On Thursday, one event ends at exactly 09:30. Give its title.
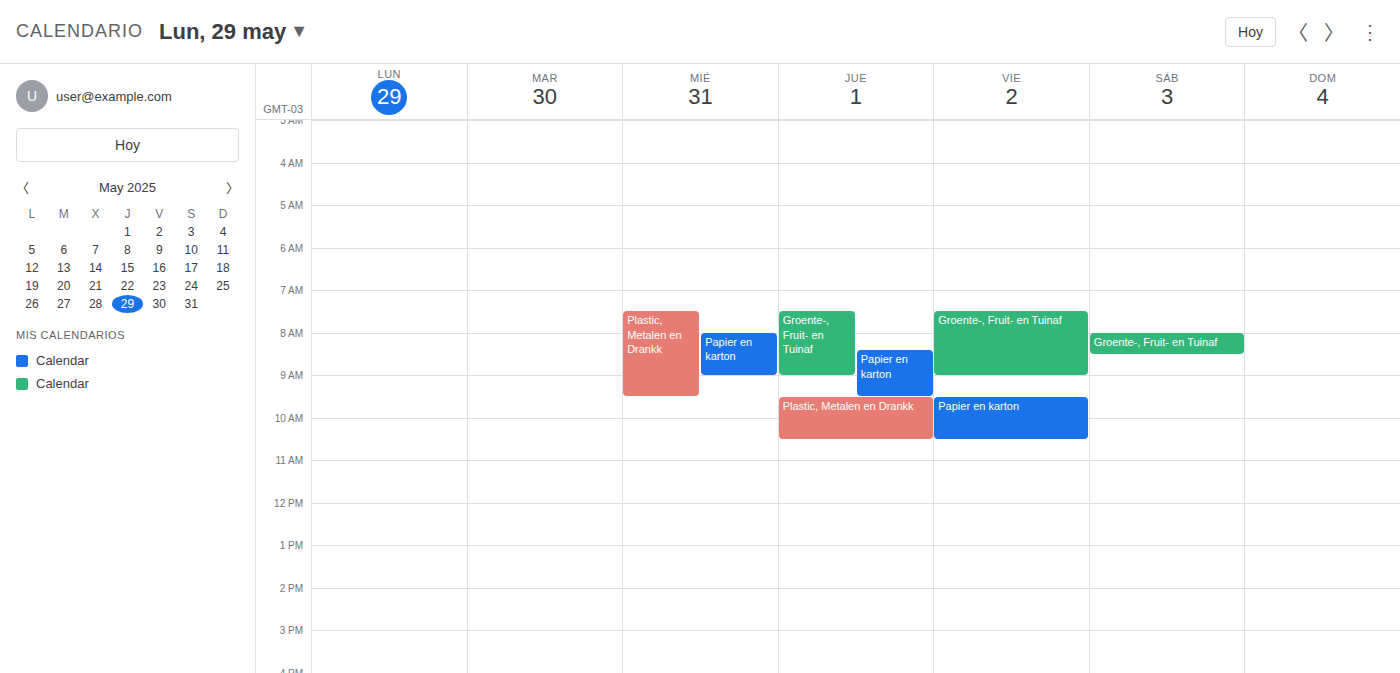
"Papier en karton"